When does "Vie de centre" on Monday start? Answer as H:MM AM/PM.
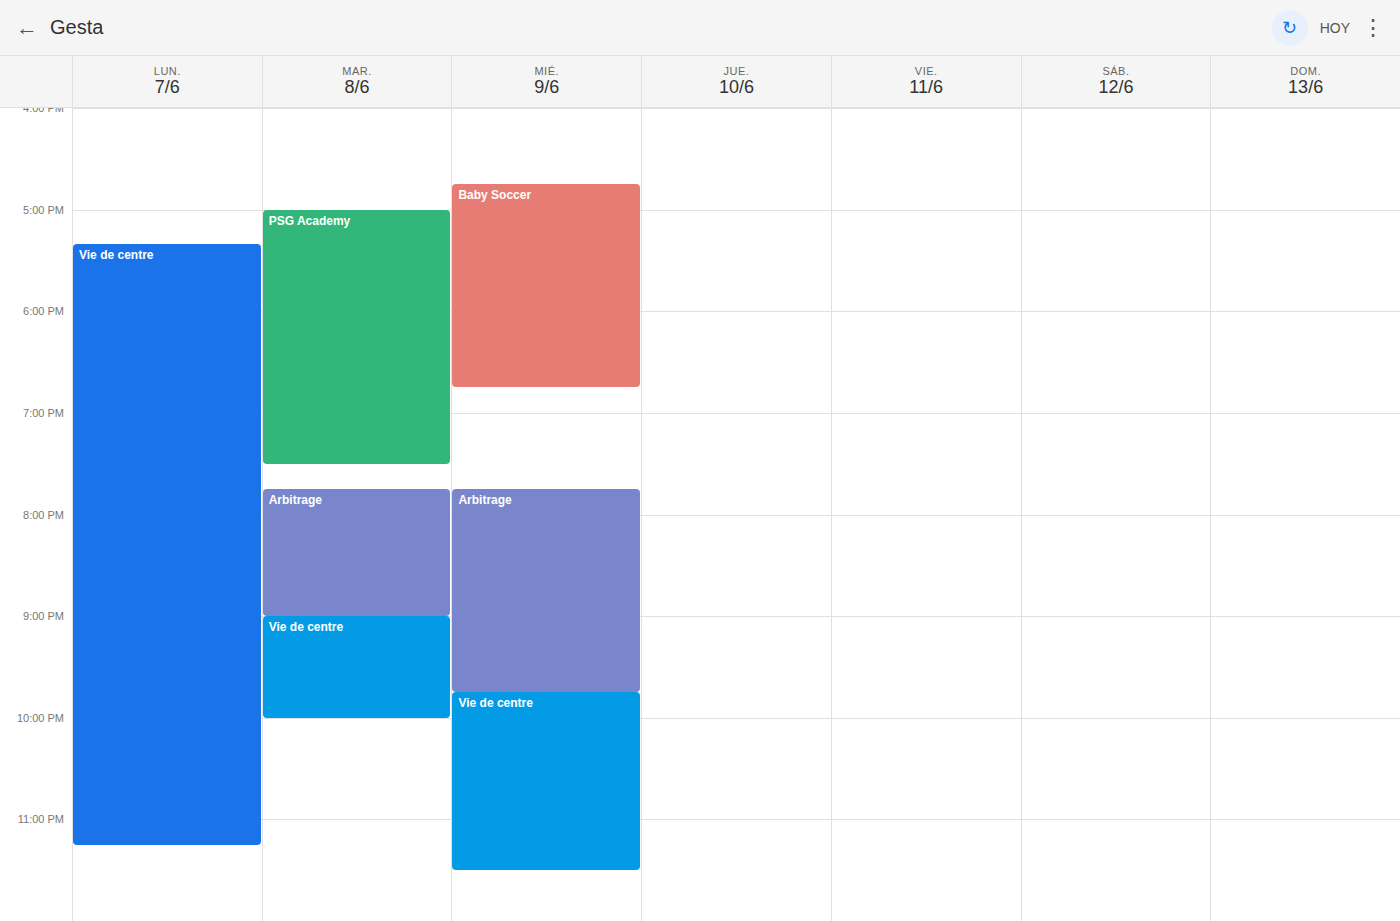
5:20 PM